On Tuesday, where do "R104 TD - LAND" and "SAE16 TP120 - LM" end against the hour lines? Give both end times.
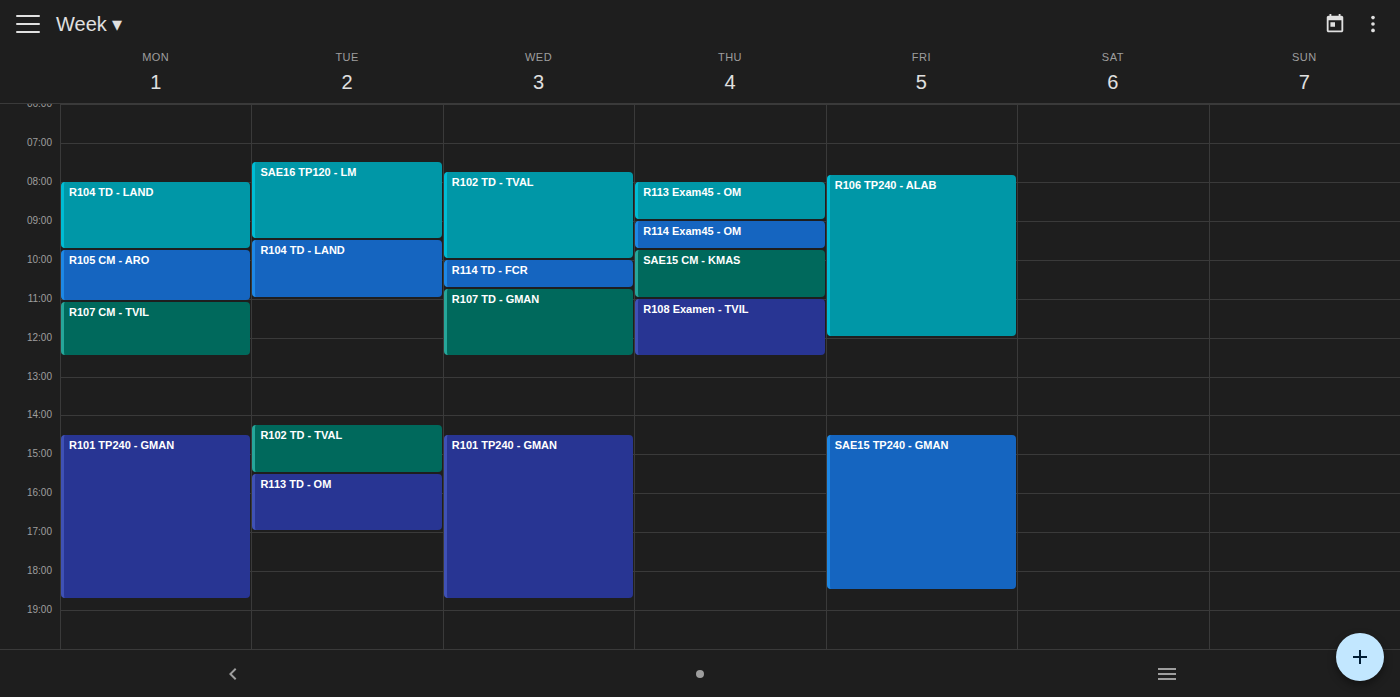
"R104 TD - LAND": 11:00 AM, exactly on the 11 AM line. "SAE16 TP120 - LM": 9:30 AM, halfway between the 9 AM and 10 AM lines.